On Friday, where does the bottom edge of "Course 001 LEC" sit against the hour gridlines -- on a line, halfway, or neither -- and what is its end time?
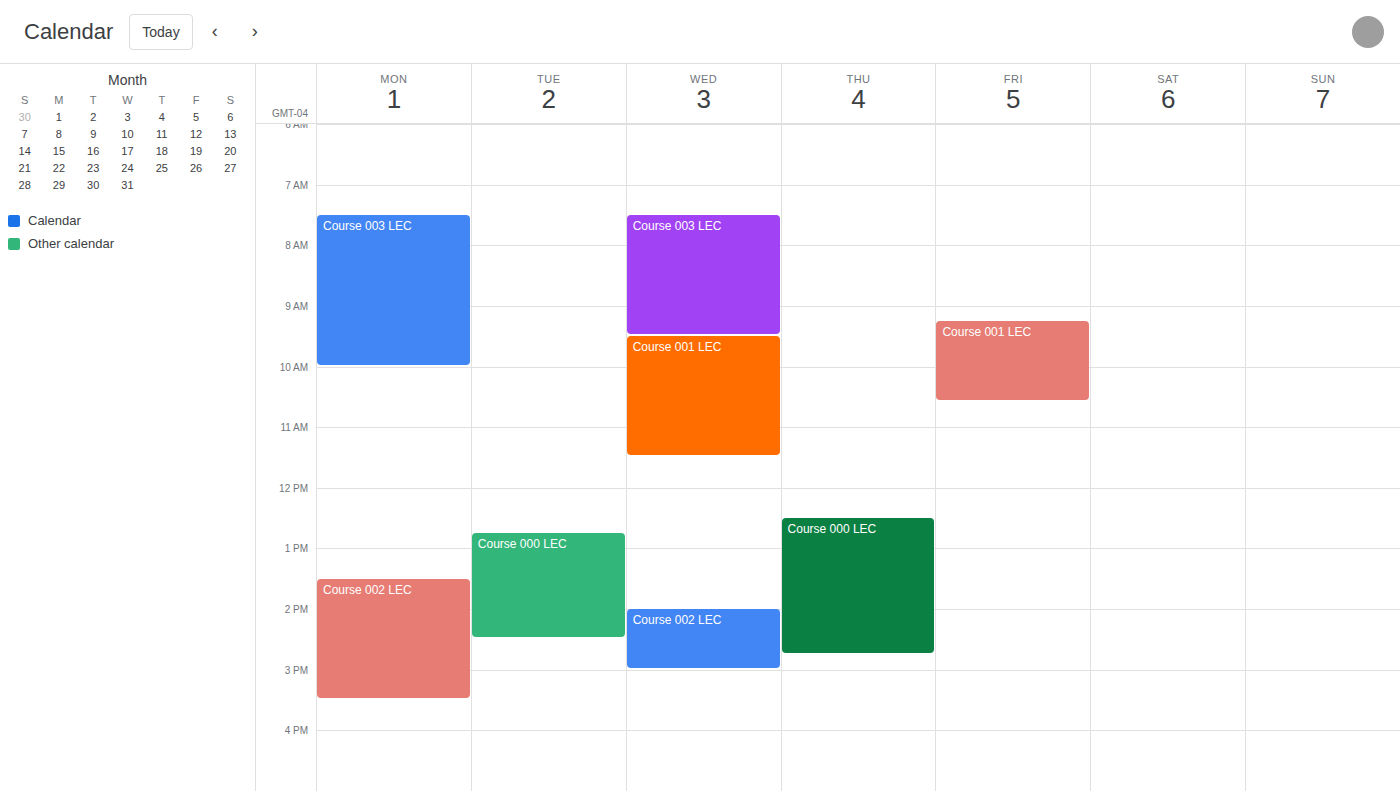
10:35 AM -- neither: 35 minutes below the 10 AM line and 25 minutes above the 11 AM line.